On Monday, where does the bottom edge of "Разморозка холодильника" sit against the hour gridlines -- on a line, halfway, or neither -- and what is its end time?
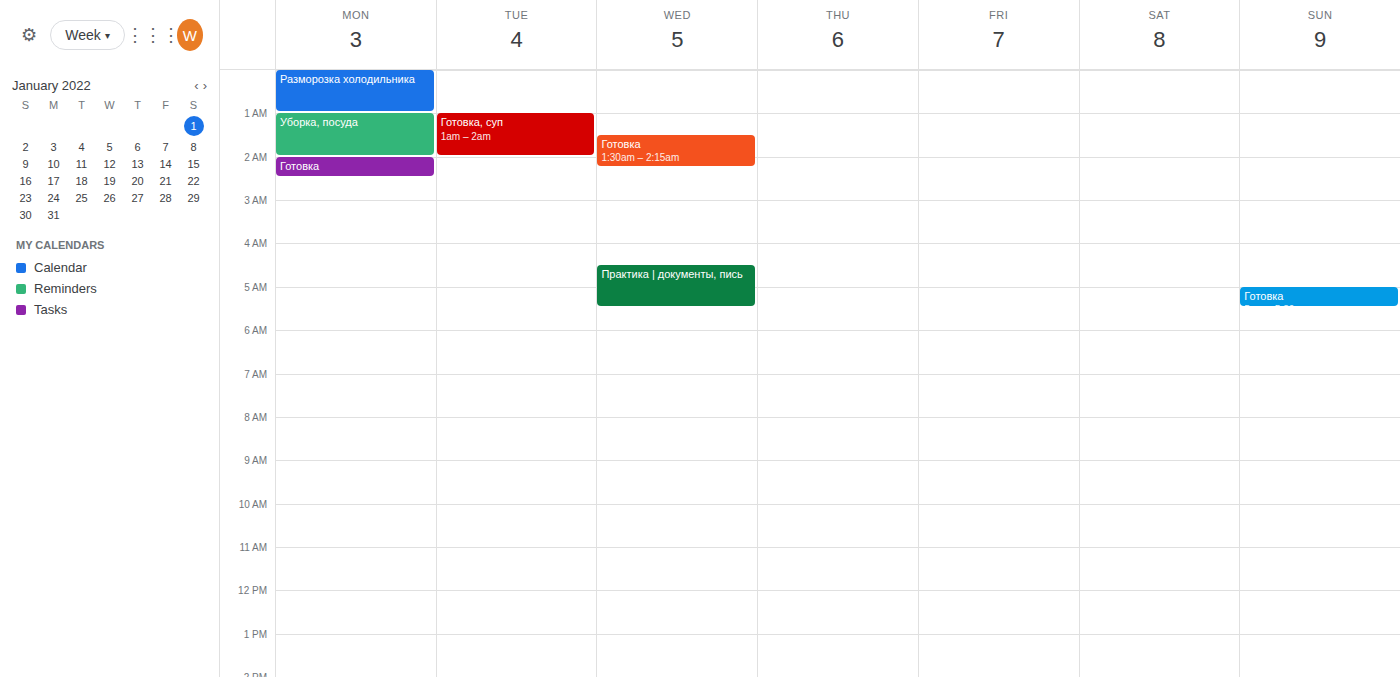
1:00 AM -- exactly on the 1 AM line.